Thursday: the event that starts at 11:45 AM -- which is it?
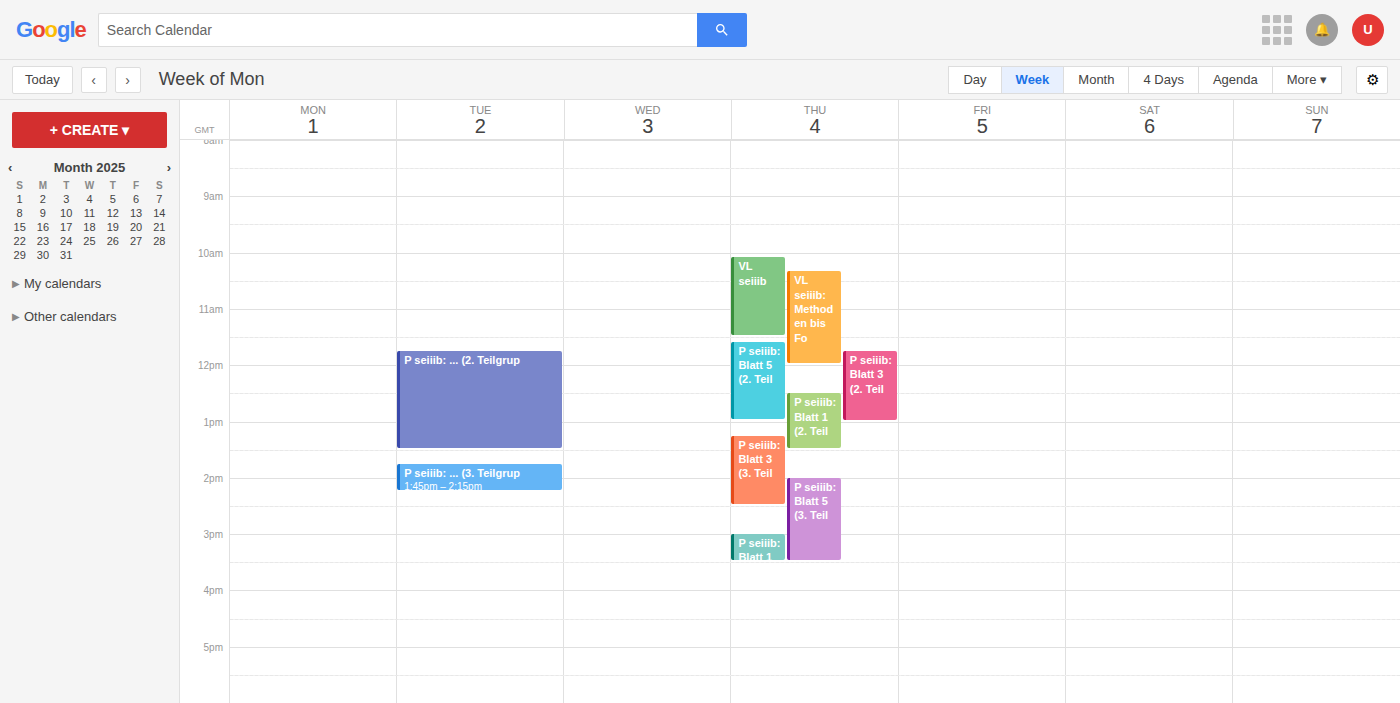
"P seiiib: Blatt 3 (2. Teil"